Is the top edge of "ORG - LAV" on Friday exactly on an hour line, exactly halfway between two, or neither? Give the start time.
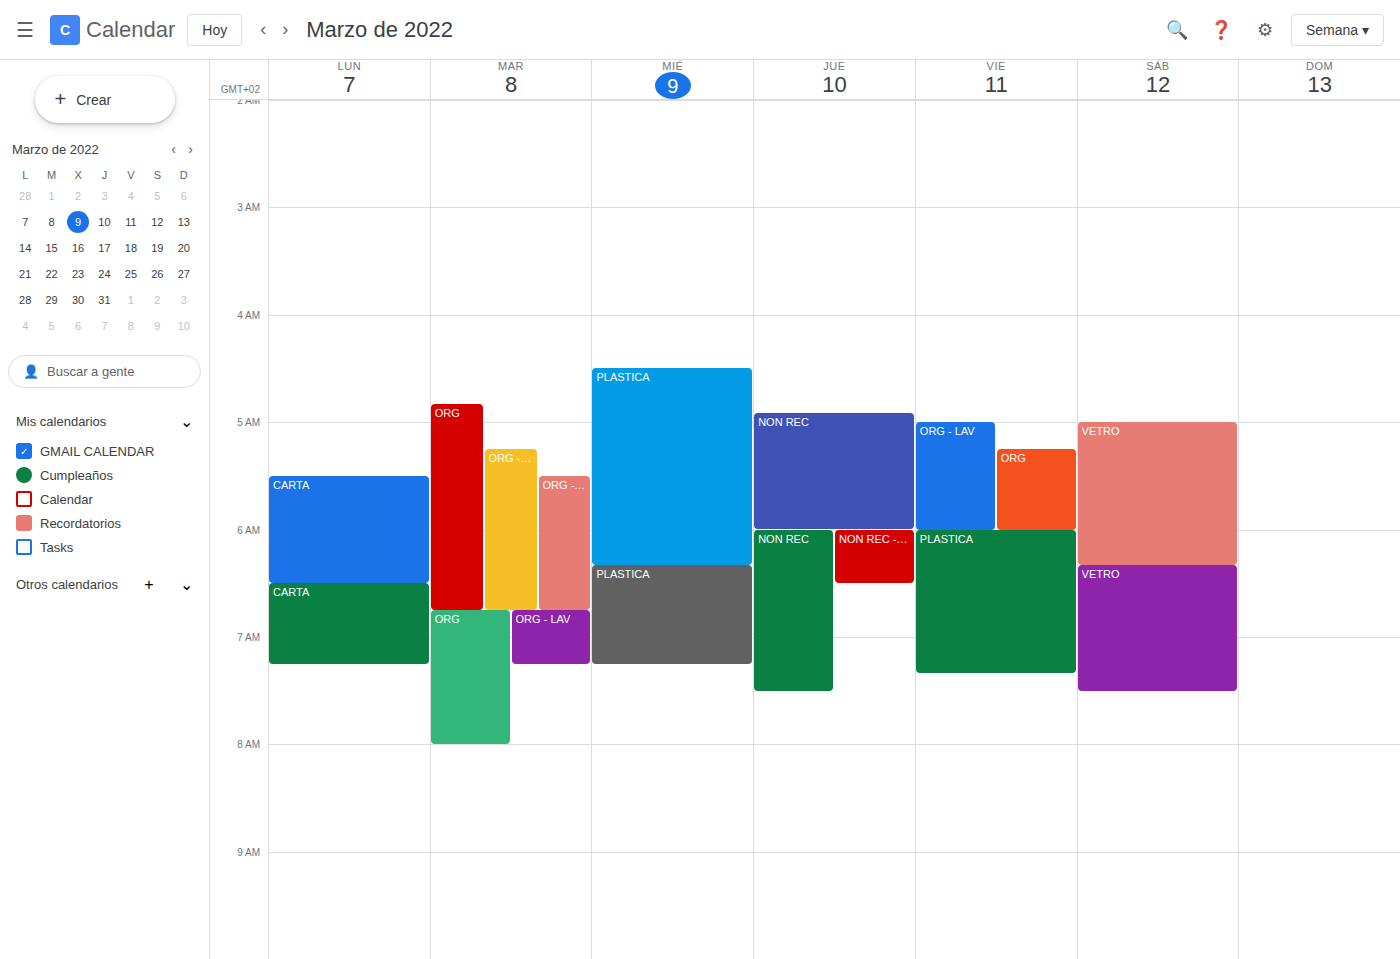
5:00 AM -- exactly on the 5 AM line.